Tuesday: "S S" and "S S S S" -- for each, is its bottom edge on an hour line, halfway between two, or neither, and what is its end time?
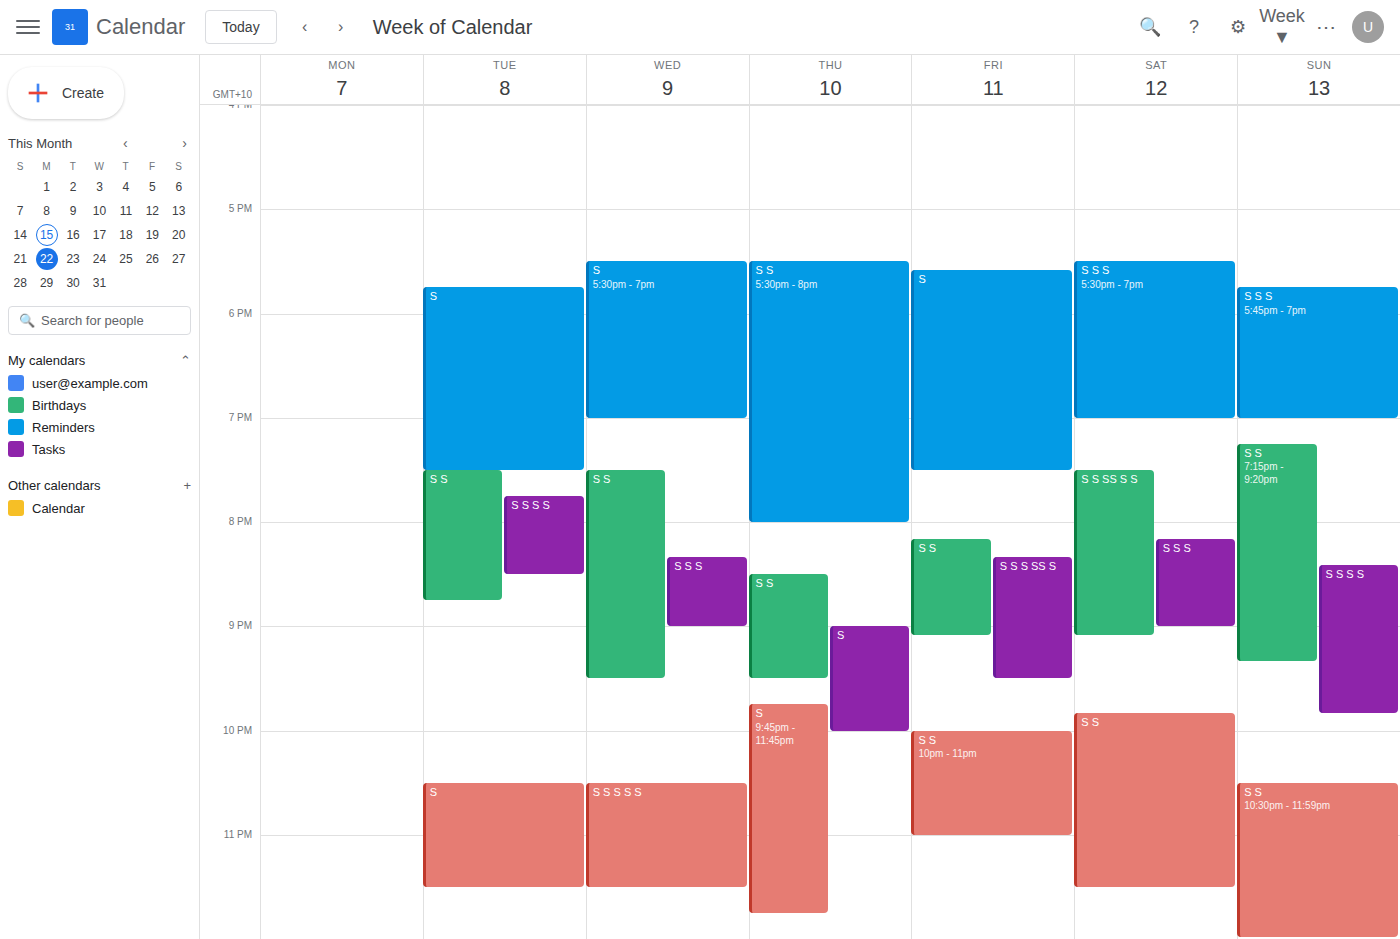
"S S": 20:45, neither: three quarters of the way from the 20:00 line to the 21:00 line. "S S S S": 20:30, halfway between the 20:00 and 21:00 lines.